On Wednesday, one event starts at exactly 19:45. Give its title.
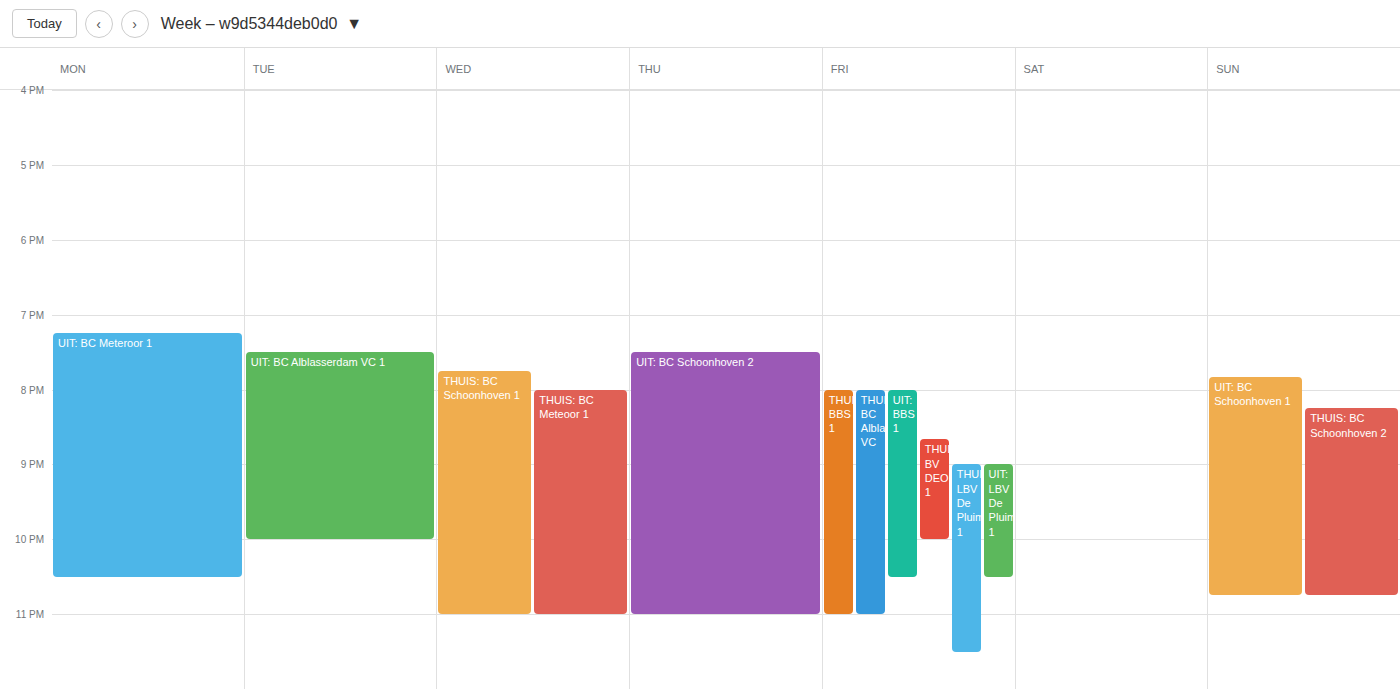
"THUIS: BC Schoonhoven 1"